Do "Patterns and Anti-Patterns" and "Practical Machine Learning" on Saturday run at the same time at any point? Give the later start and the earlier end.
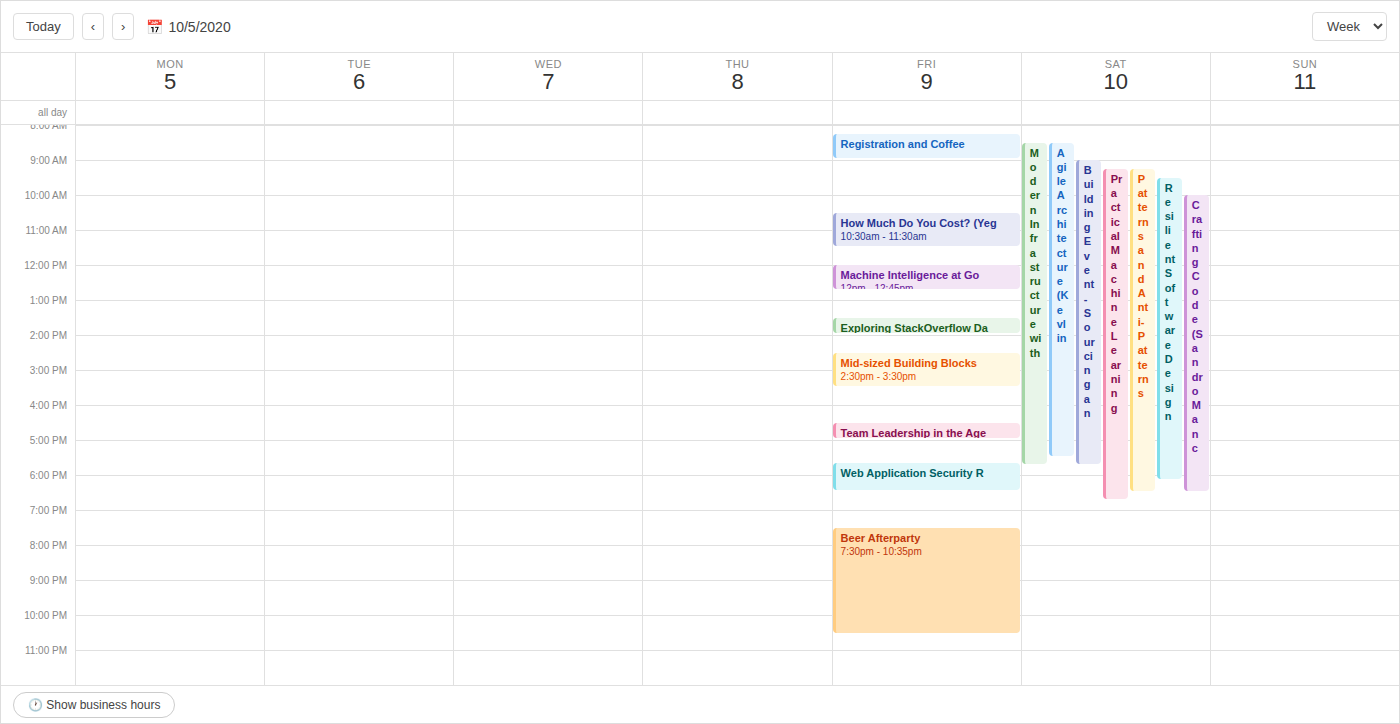
"Patterns and Anti-Patterns" runs 09:15 to 18:30, inside "Practical Machine Learning" -- they overlap.